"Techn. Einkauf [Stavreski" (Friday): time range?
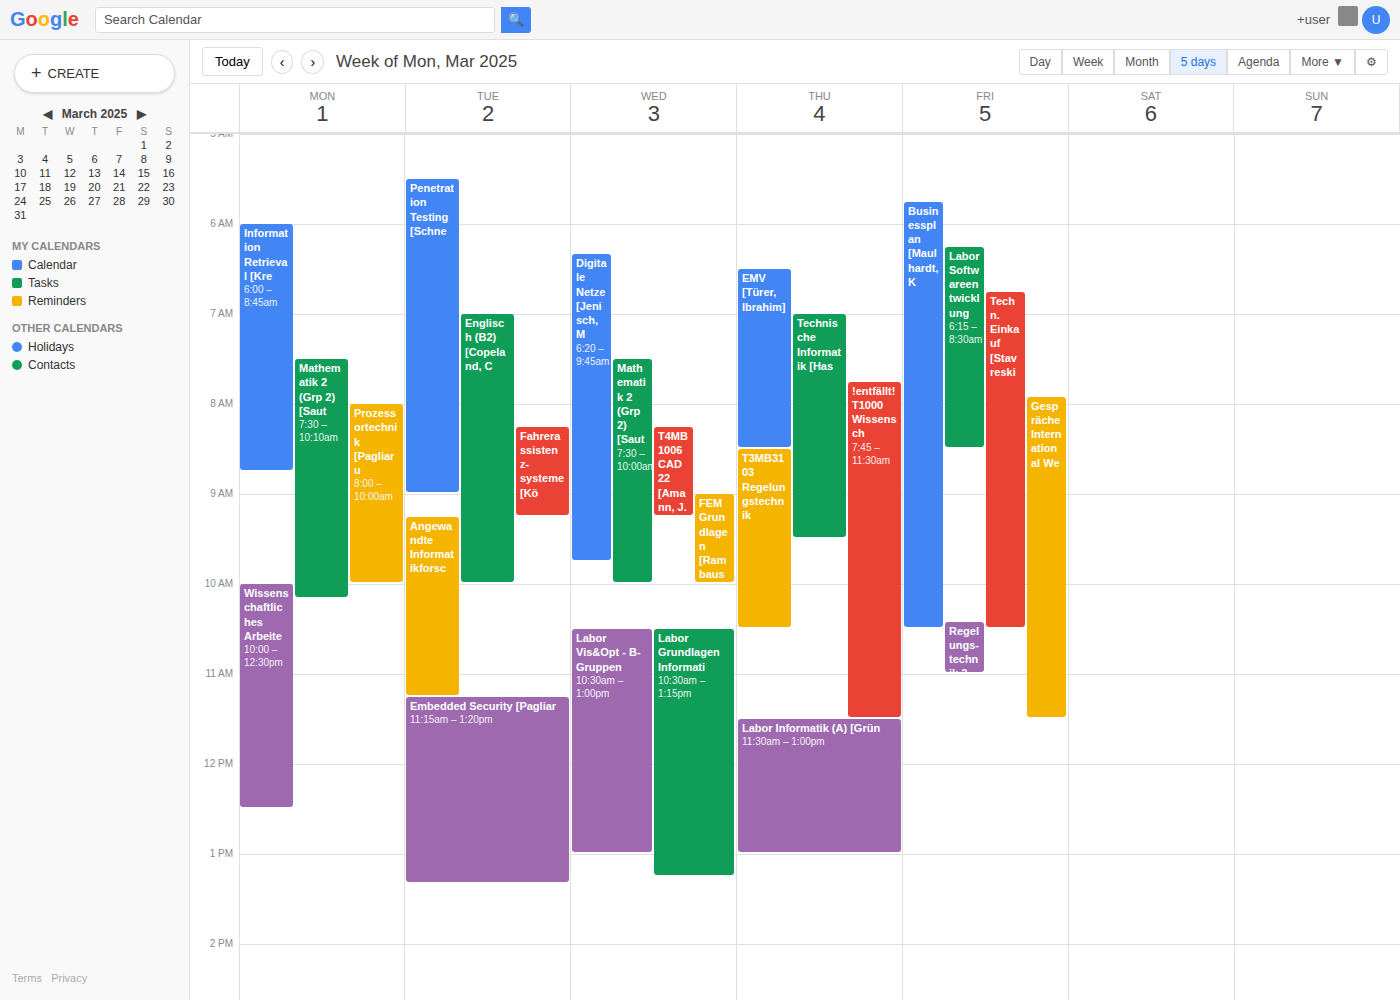
6:45 AM to 10:30 AM